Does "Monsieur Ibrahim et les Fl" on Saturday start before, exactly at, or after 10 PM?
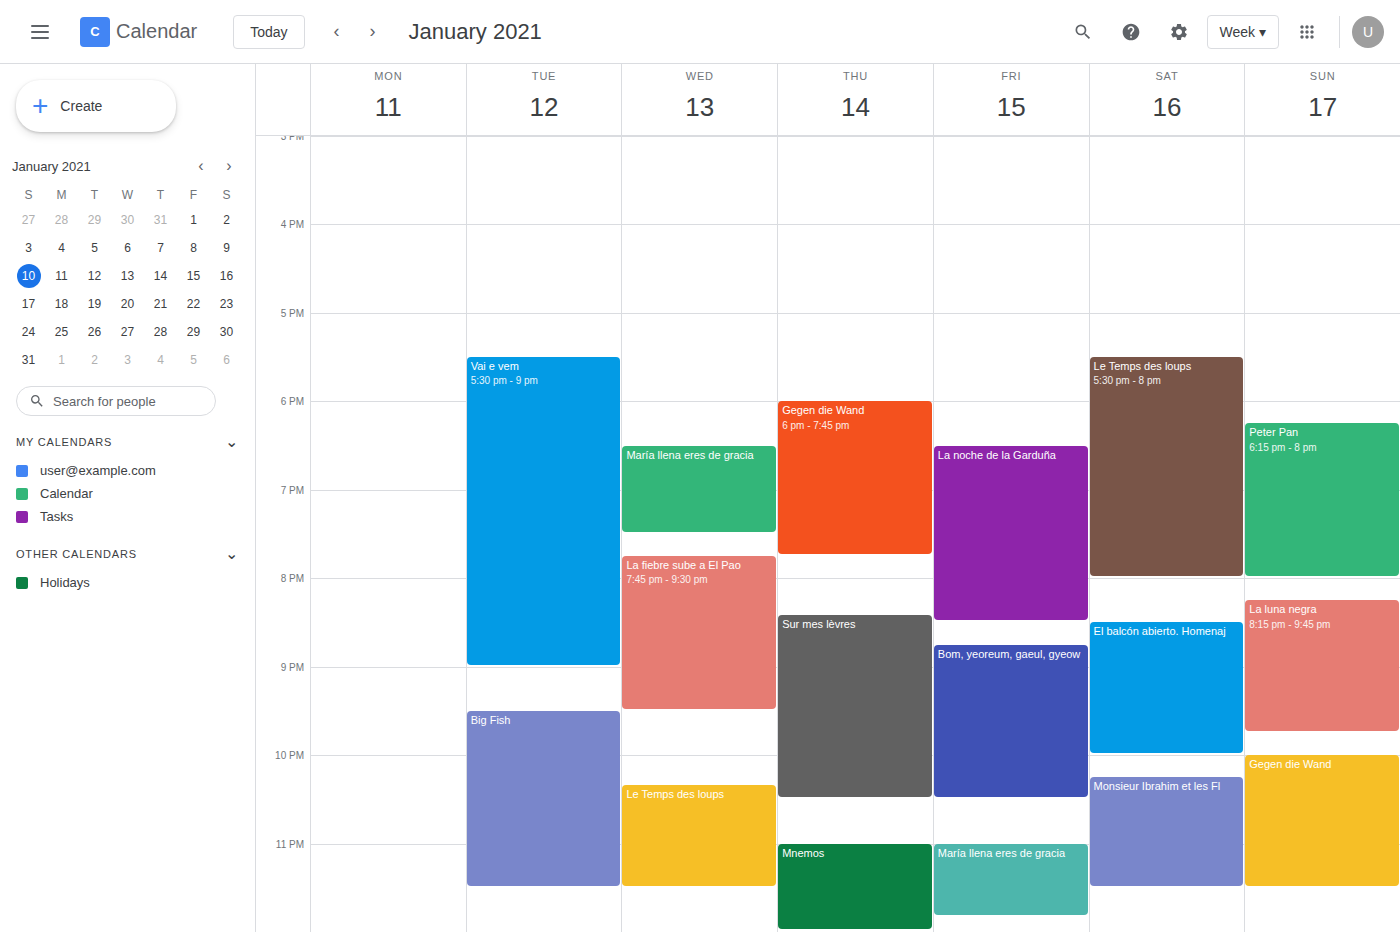
10:15 PM -- after 10 PM, 15 minutes below the 10 PM line.